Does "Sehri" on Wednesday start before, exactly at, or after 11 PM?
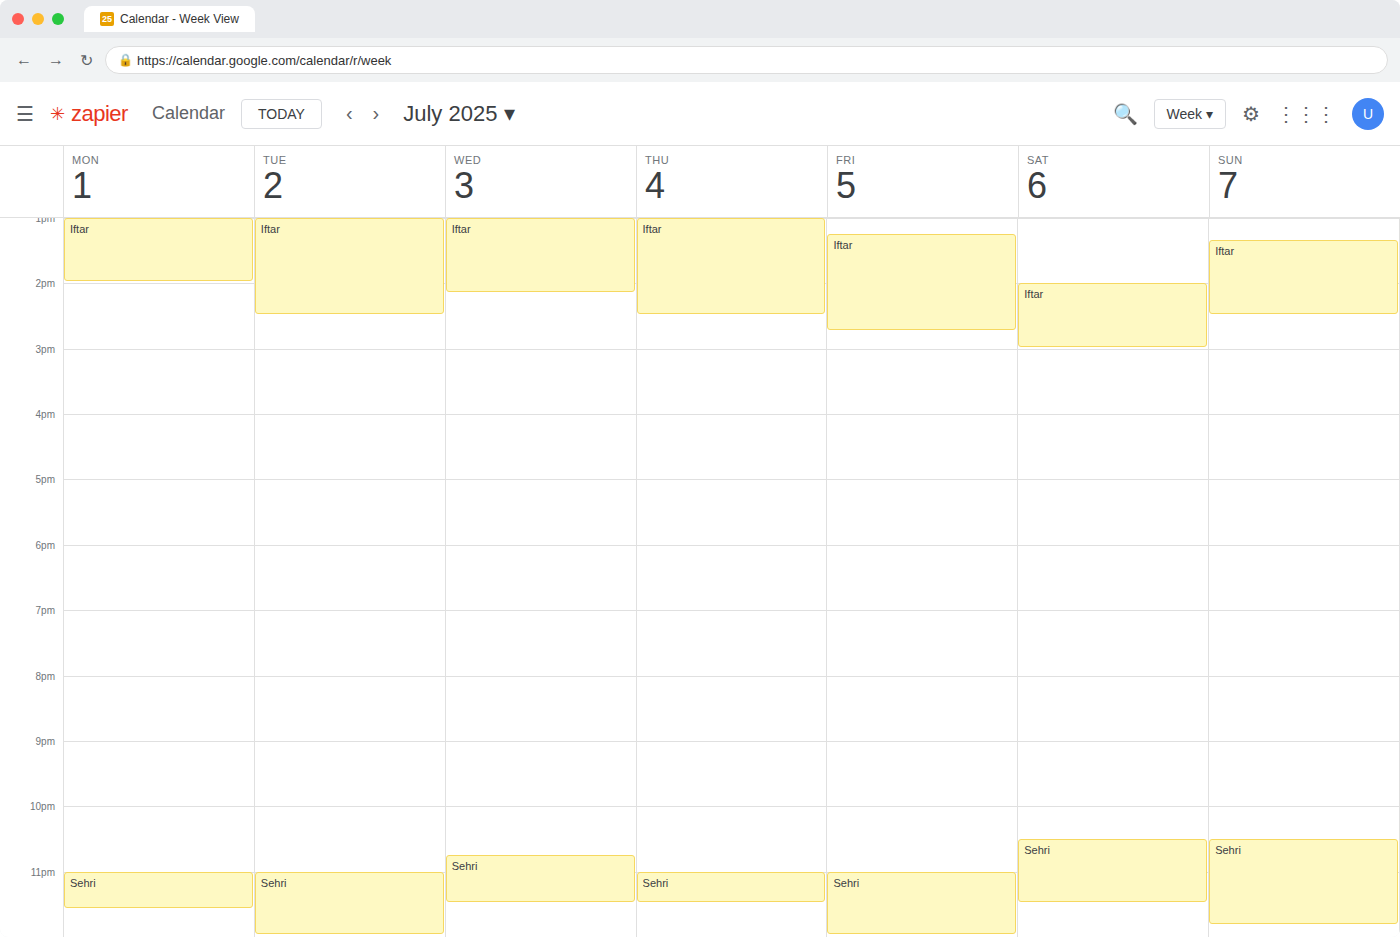
10:45 PM -- before 11 PM, 15 minutes above the 11 PM line.